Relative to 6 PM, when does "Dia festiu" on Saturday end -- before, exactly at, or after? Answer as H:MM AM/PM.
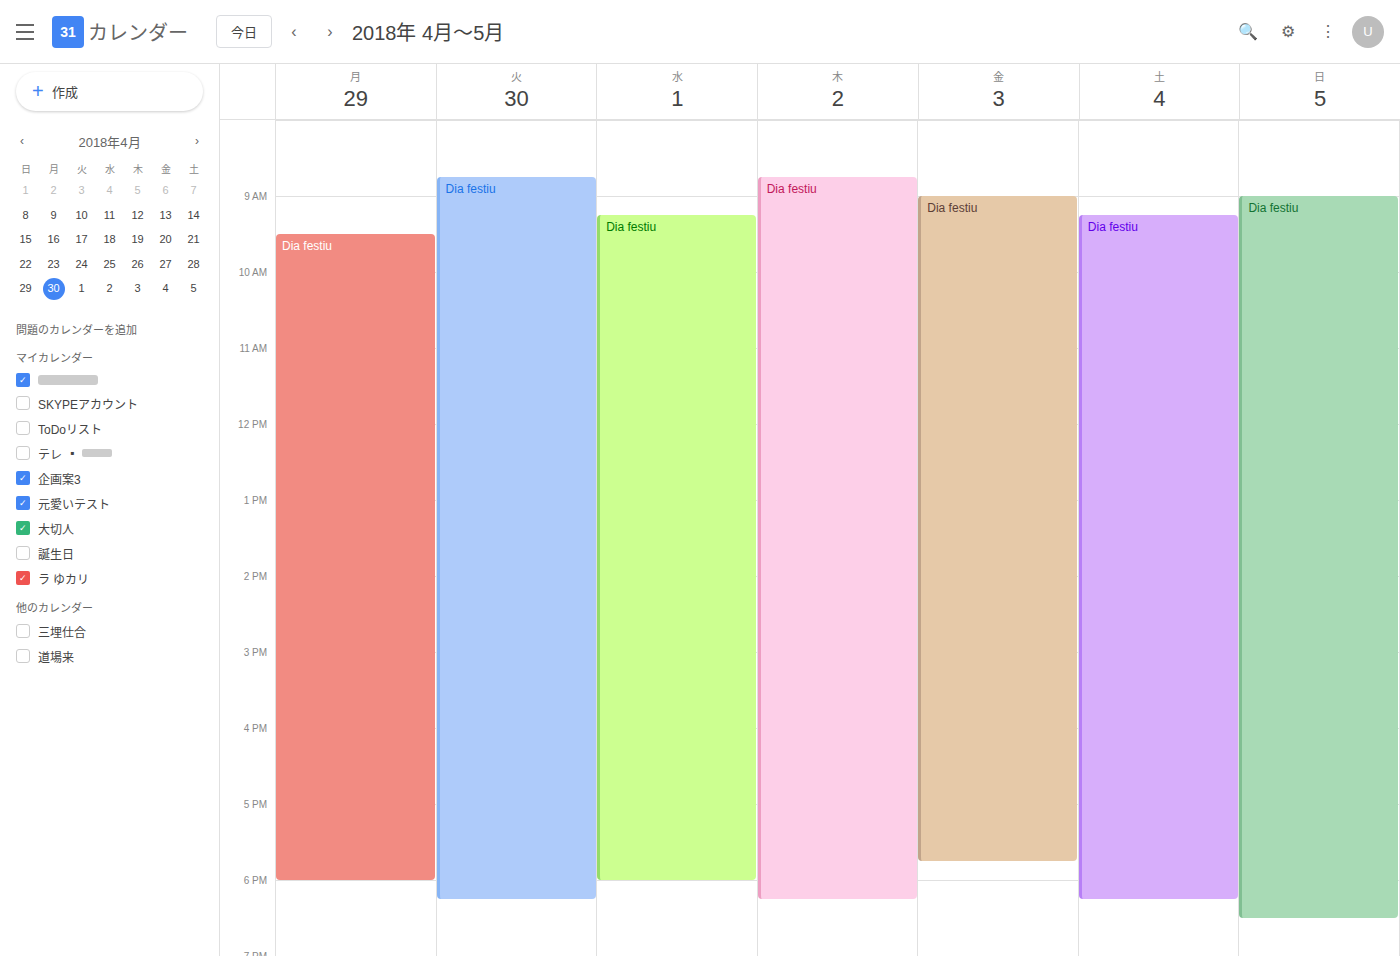
6:15 PM -- after 6 PM, 15 minutes below the 6 PM line.